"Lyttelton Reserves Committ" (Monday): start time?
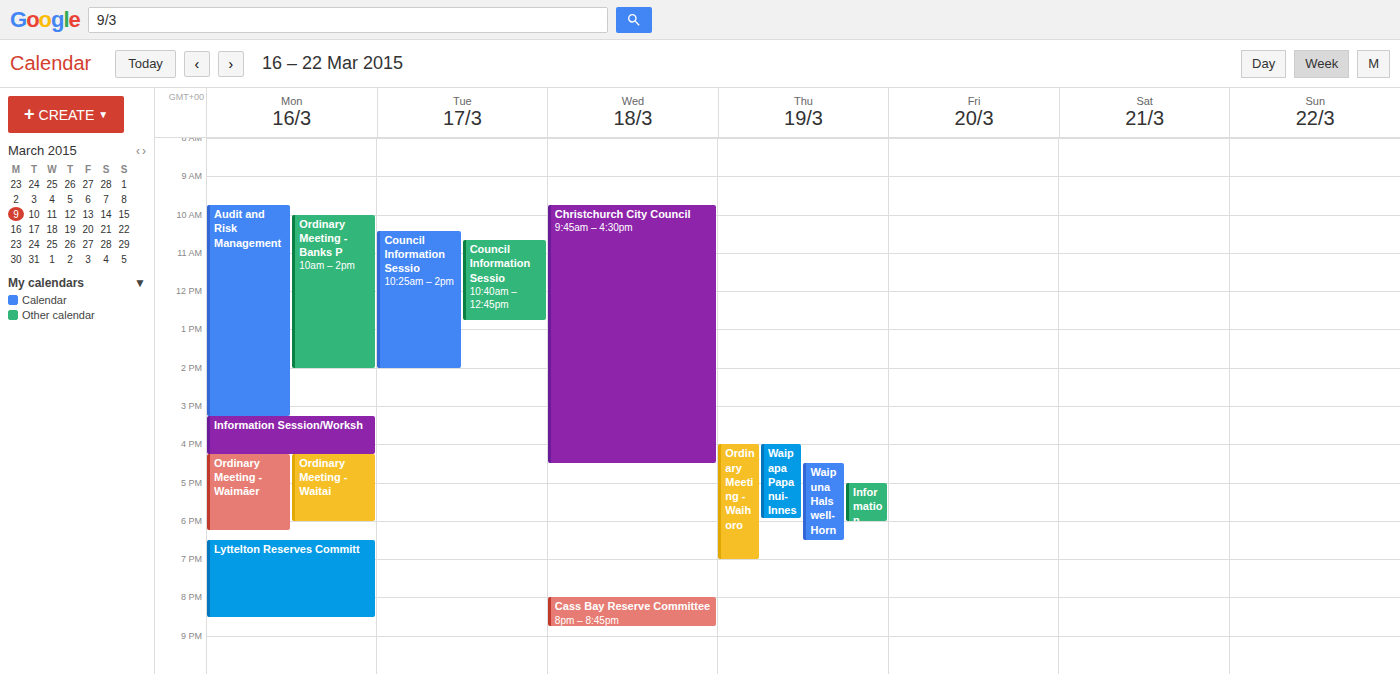
18:30